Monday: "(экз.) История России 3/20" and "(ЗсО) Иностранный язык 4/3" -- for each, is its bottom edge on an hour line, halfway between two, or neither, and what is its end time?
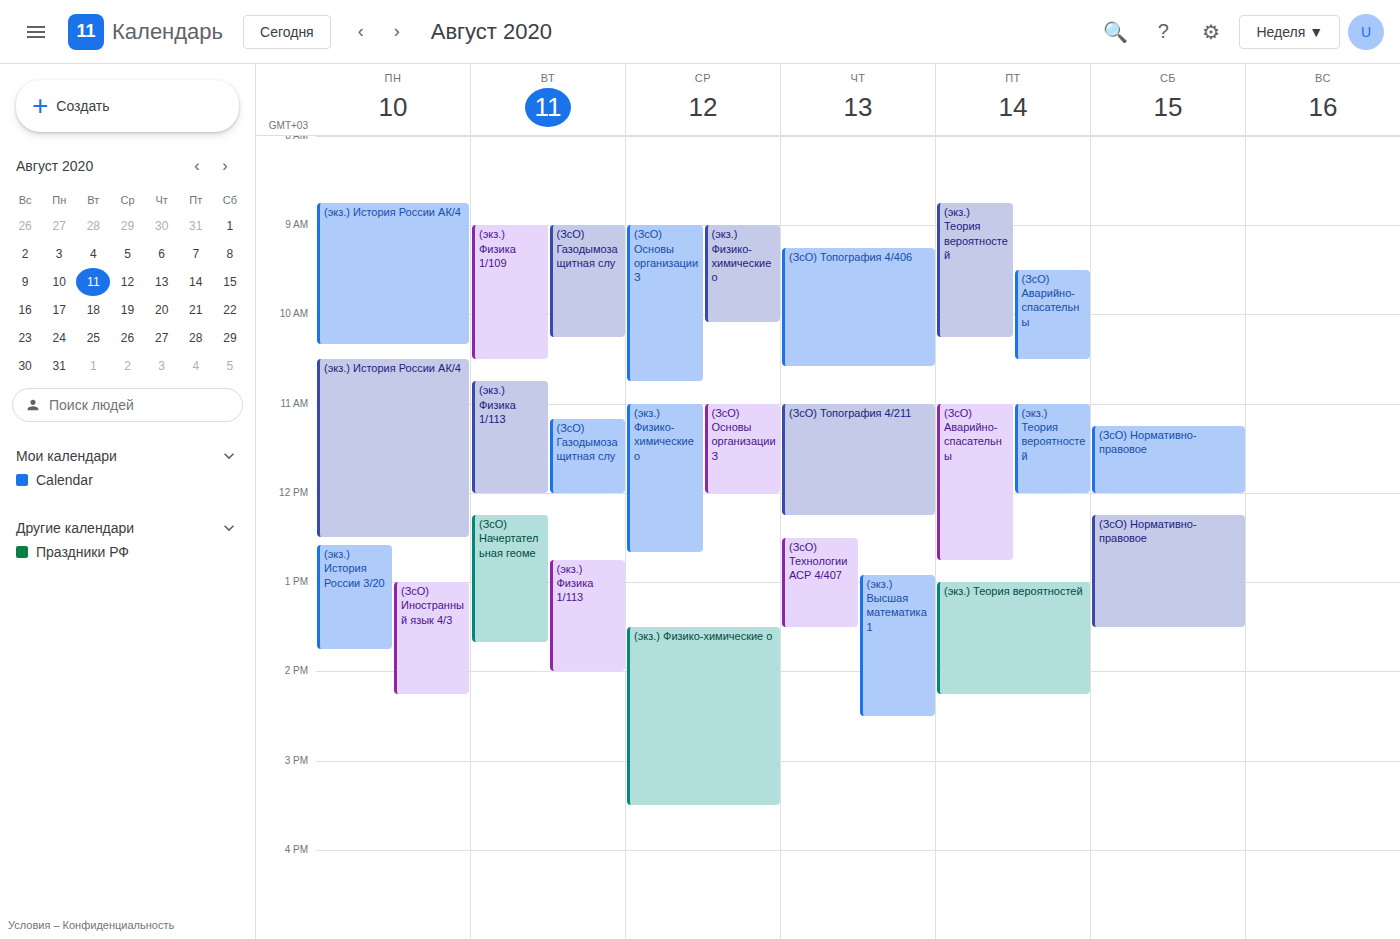
"(экз.) История России 3/20": 1:45 PM, neither: three quarters of the way from the 1 PM line to the 2 PM line. "(ЗсО) Иностранный язык 4/3": 2:15 PM, neither: a quarter of the way from the 2 PM line to the 3 PM line.